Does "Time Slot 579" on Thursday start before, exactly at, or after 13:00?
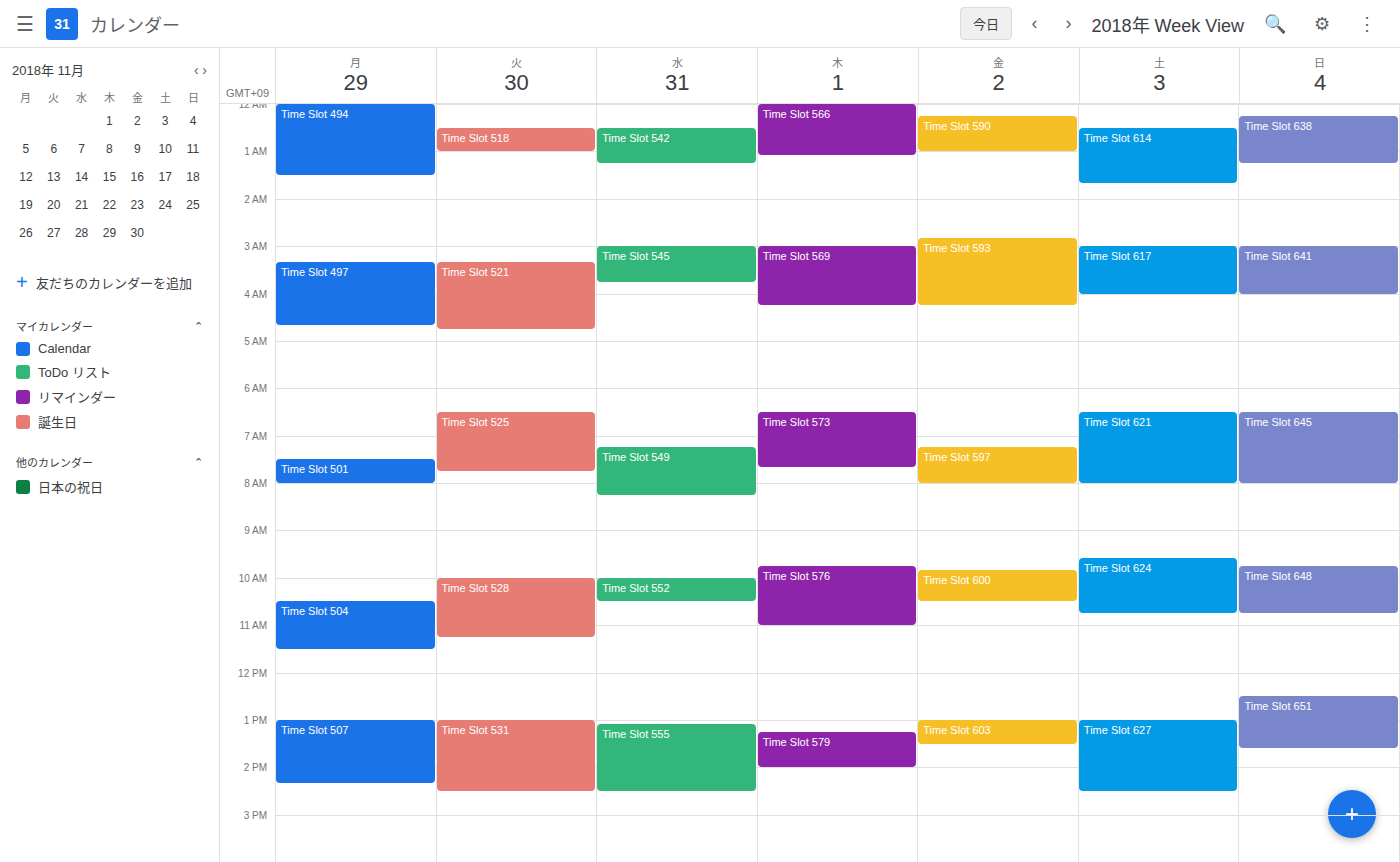
13:15 -- after 13:00, 15 minutes below the 13:00 line.